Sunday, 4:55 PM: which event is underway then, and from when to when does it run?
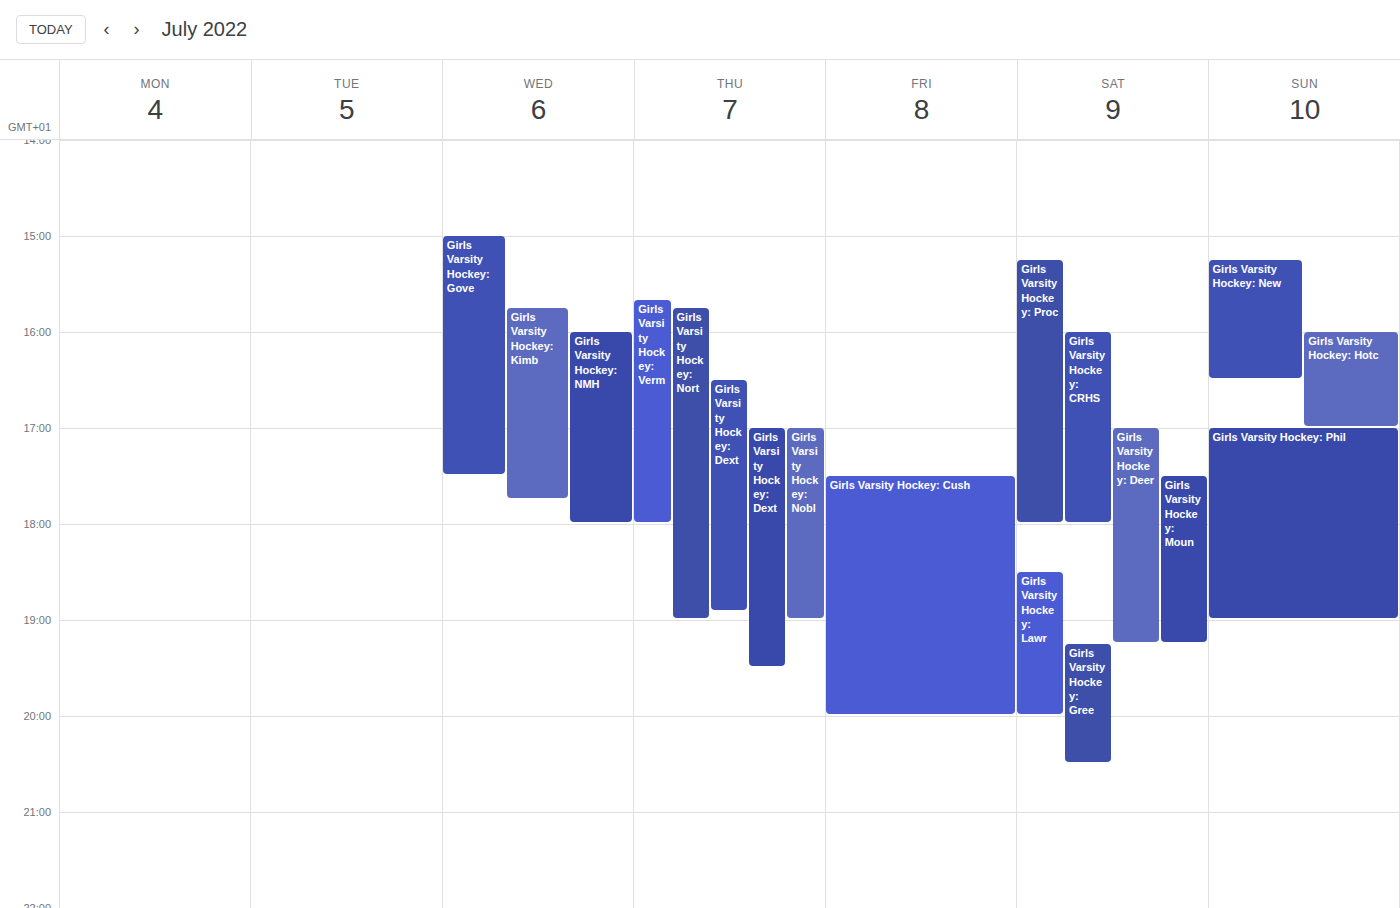
"Girls Varsity Hockey: Hotc", 4:00 PM to 5:00 PM